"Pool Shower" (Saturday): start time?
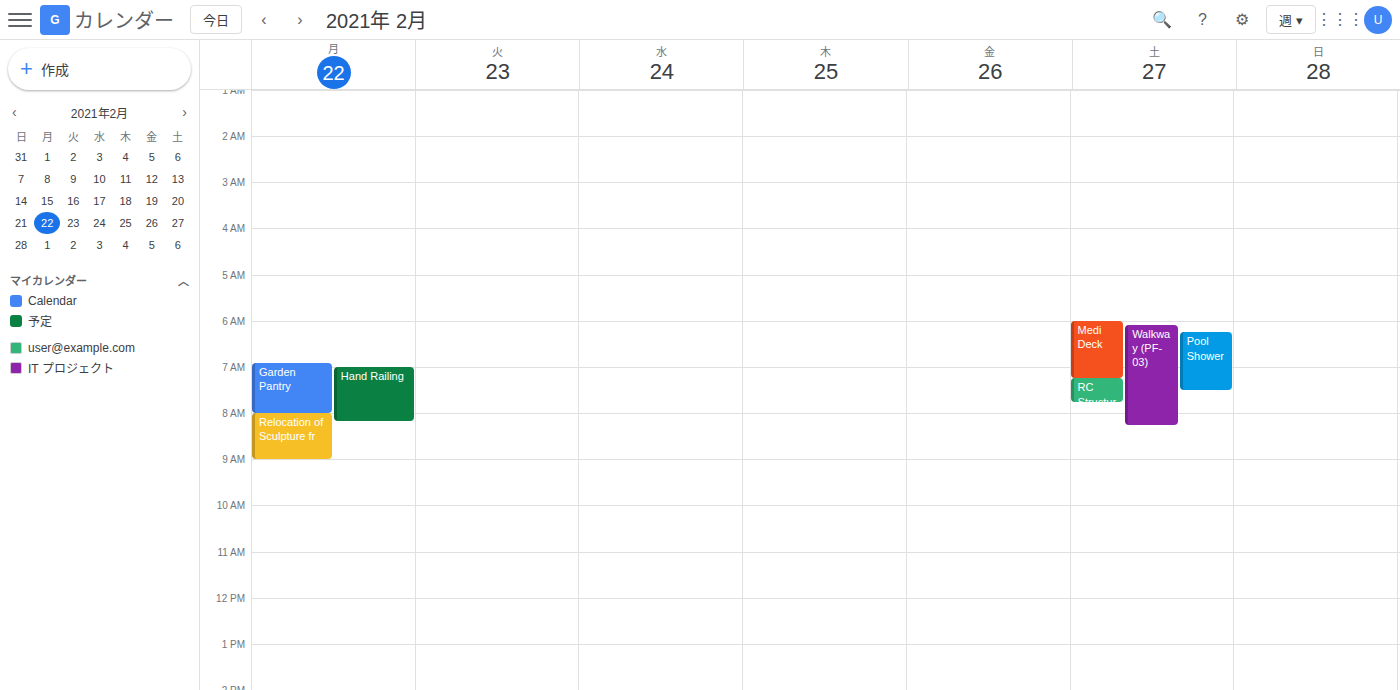
6:15 AM